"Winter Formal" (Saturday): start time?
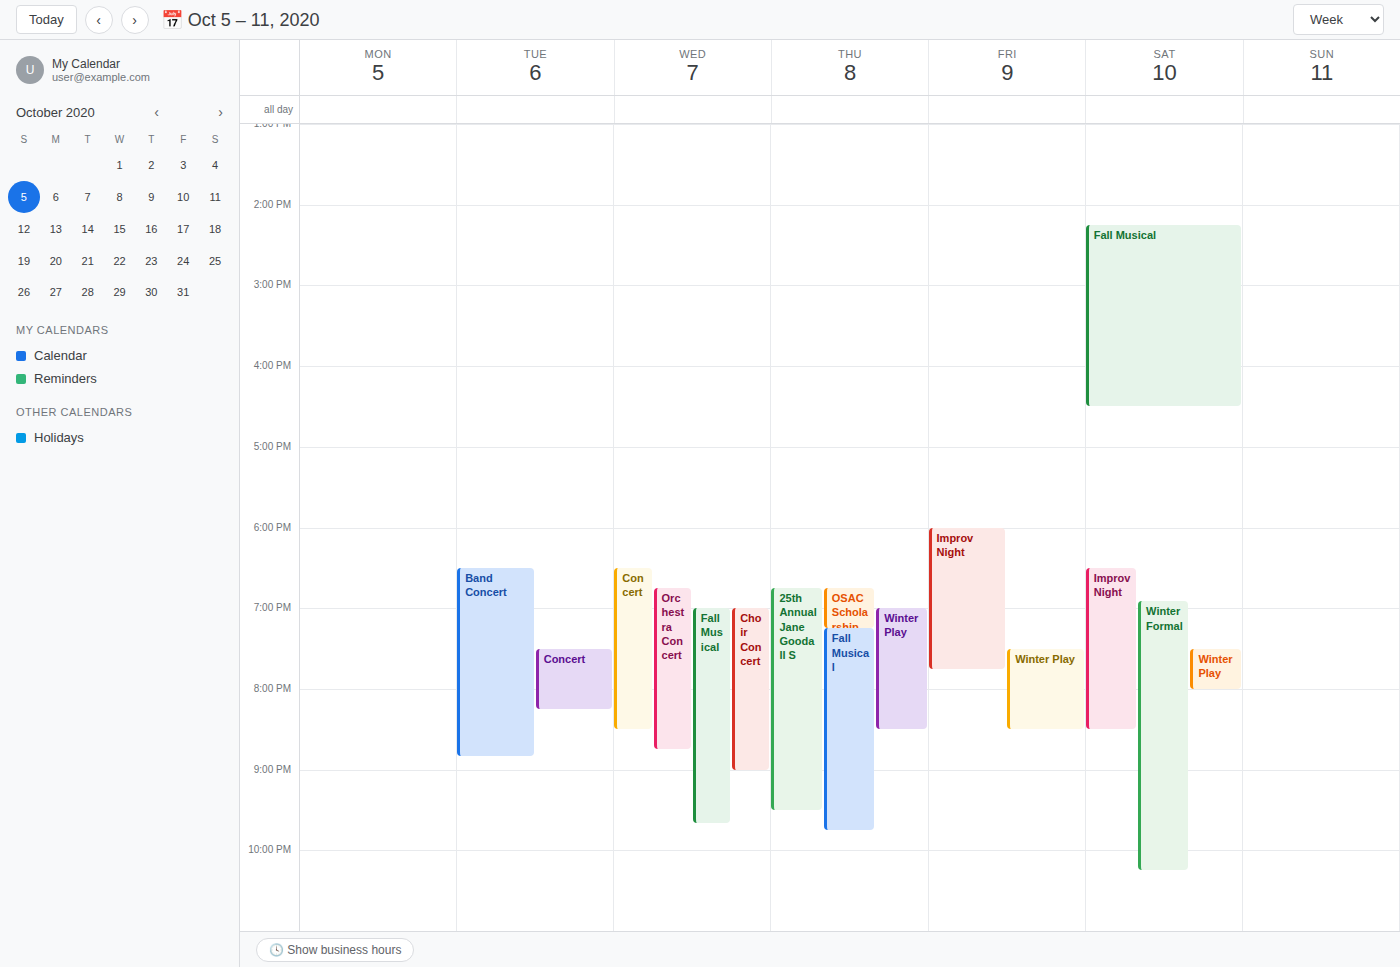
6:55 PM